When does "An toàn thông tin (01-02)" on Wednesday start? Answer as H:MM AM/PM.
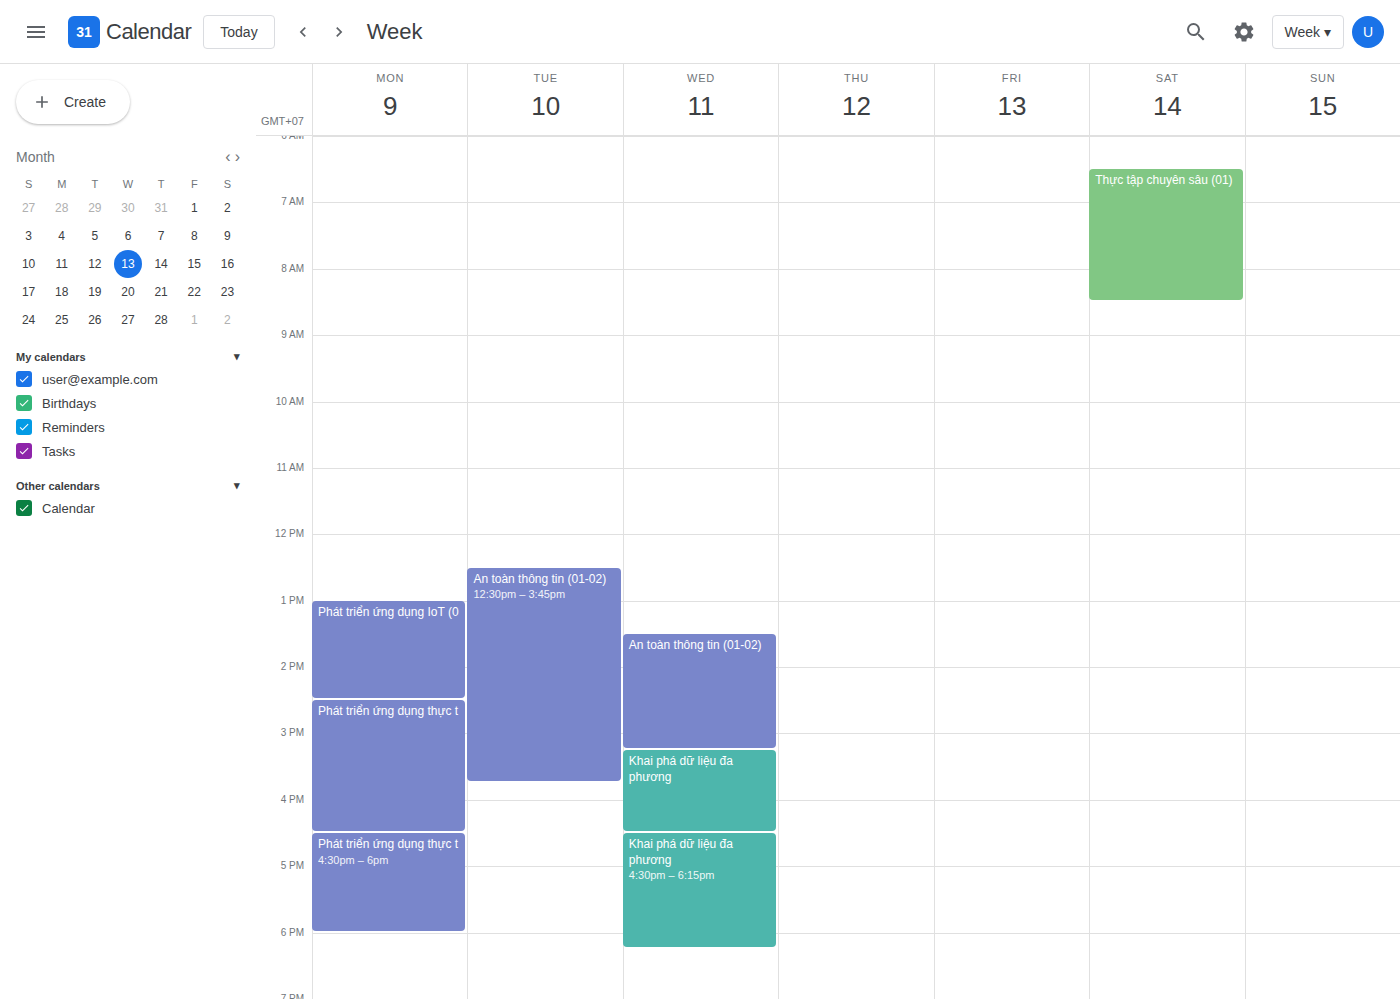
1:30 PM